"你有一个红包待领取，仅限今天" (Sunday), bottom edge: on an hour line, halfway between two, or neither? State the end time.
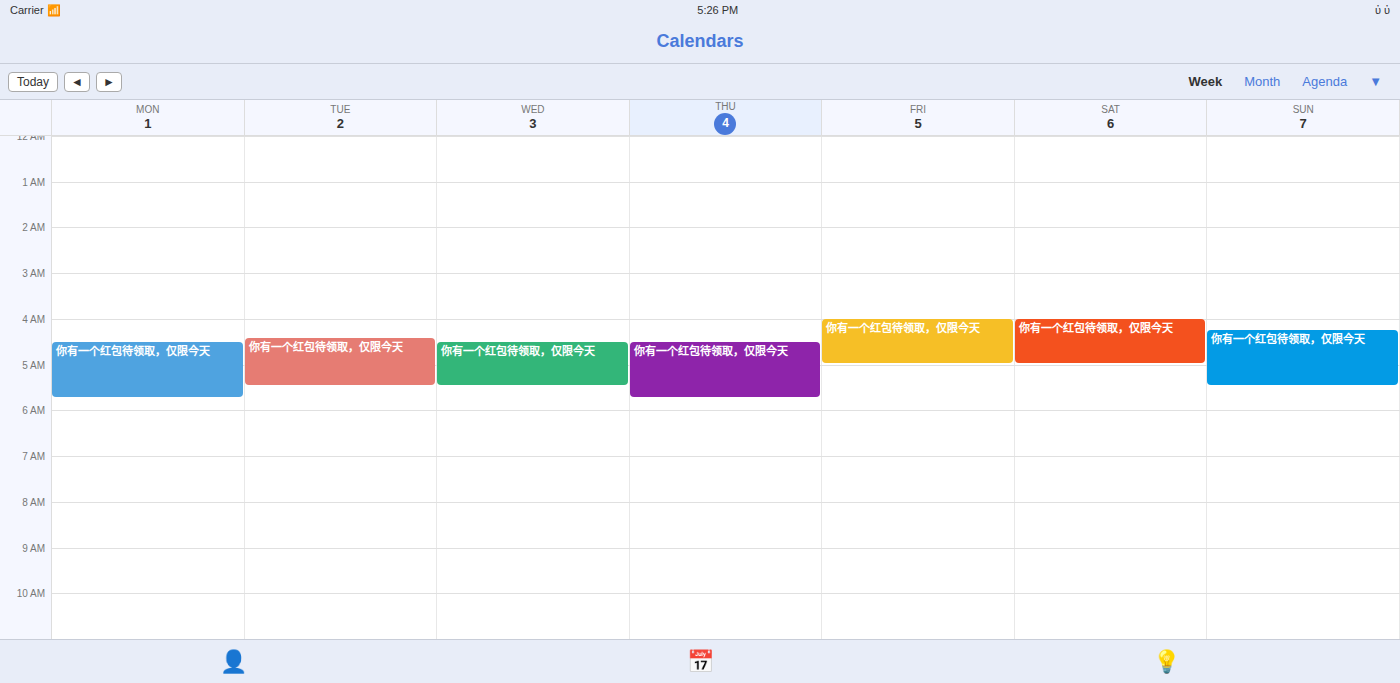
5:30 AM -- halfway between the 5 AM and 6 AM lines.